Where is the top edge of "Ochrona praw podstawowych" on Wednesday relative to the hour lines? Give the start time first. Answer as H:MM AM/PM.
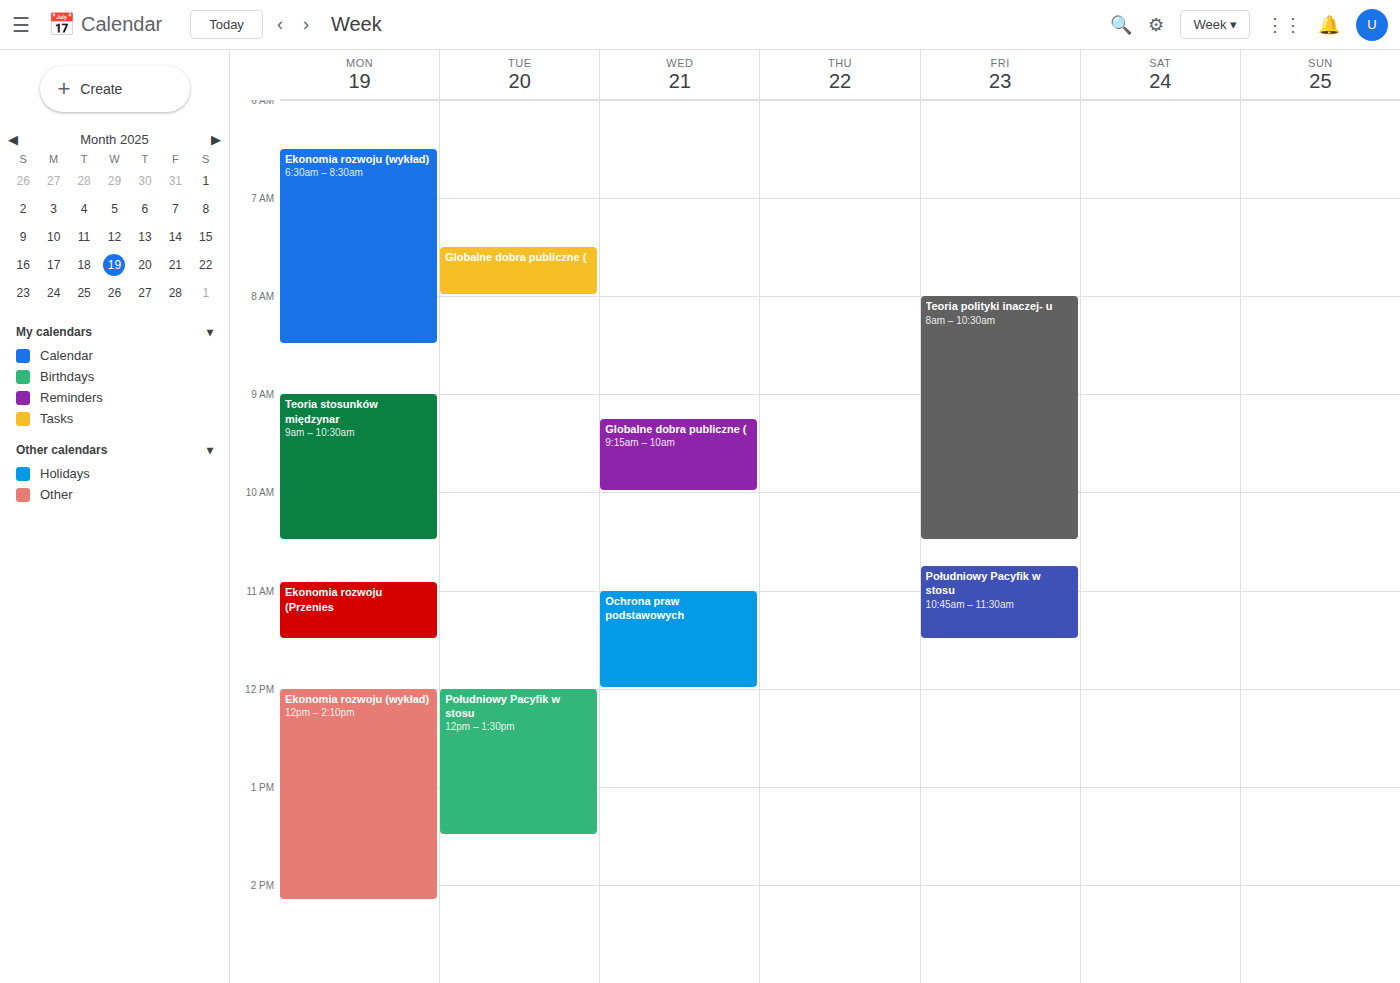
11:00 AM -- exactly on the 11 AM line.